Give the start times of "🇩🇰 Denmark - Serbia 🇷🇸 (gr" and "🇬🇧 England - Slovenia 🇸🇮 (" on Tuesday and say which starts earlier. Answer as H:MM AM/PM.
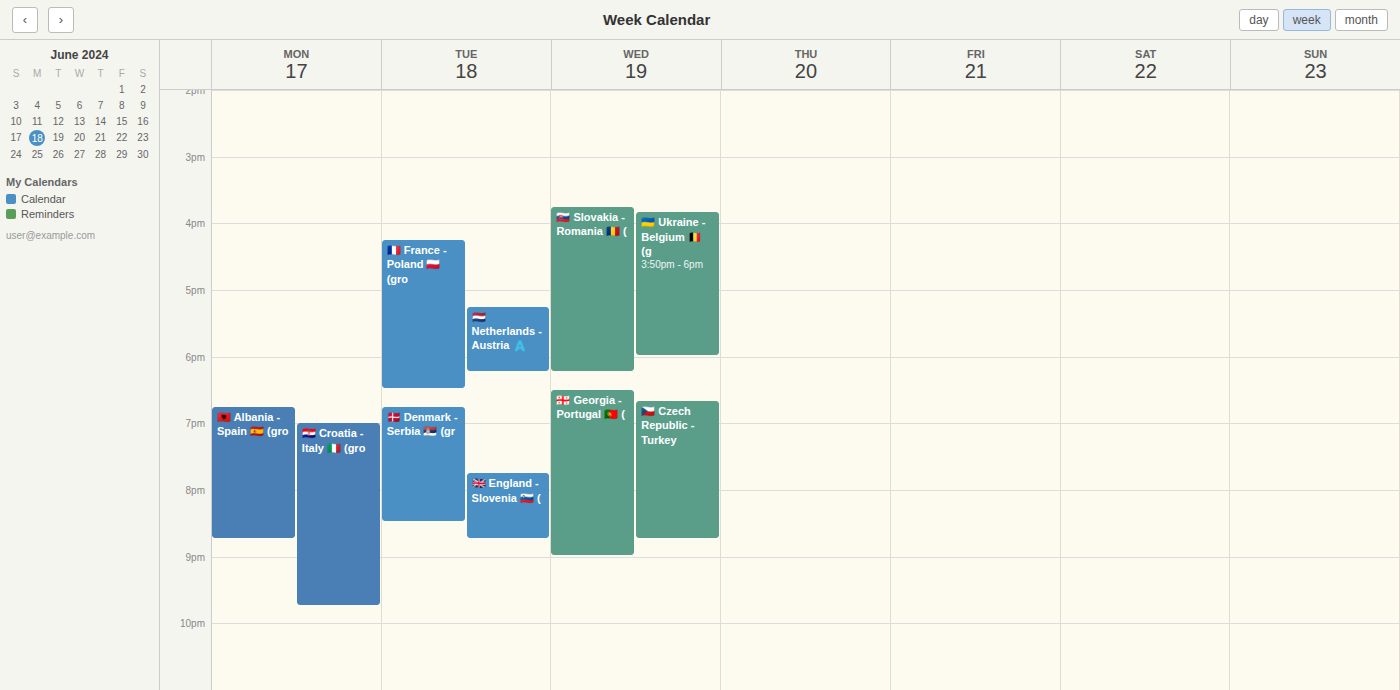
"🇩🇰 Denmark - Serbia 🇷🇸 (gr" 6:45 PM; "🇬🇧 England - Slovenia 🇸🇮 (" 7:45 PM.